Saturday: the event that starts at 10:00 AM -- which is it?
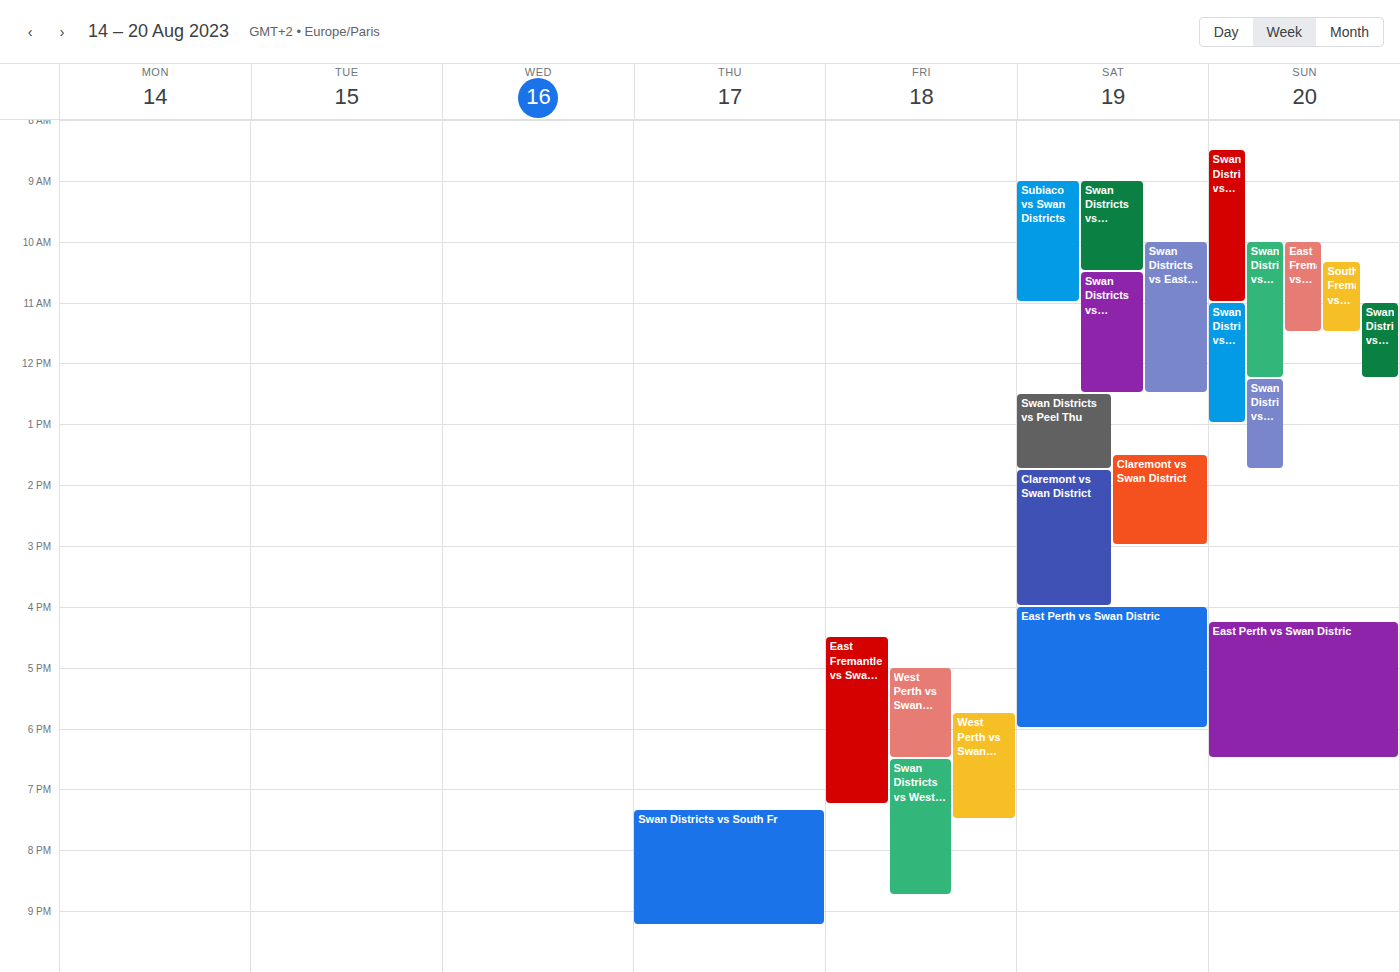
"Swan Districts vs East Fre"